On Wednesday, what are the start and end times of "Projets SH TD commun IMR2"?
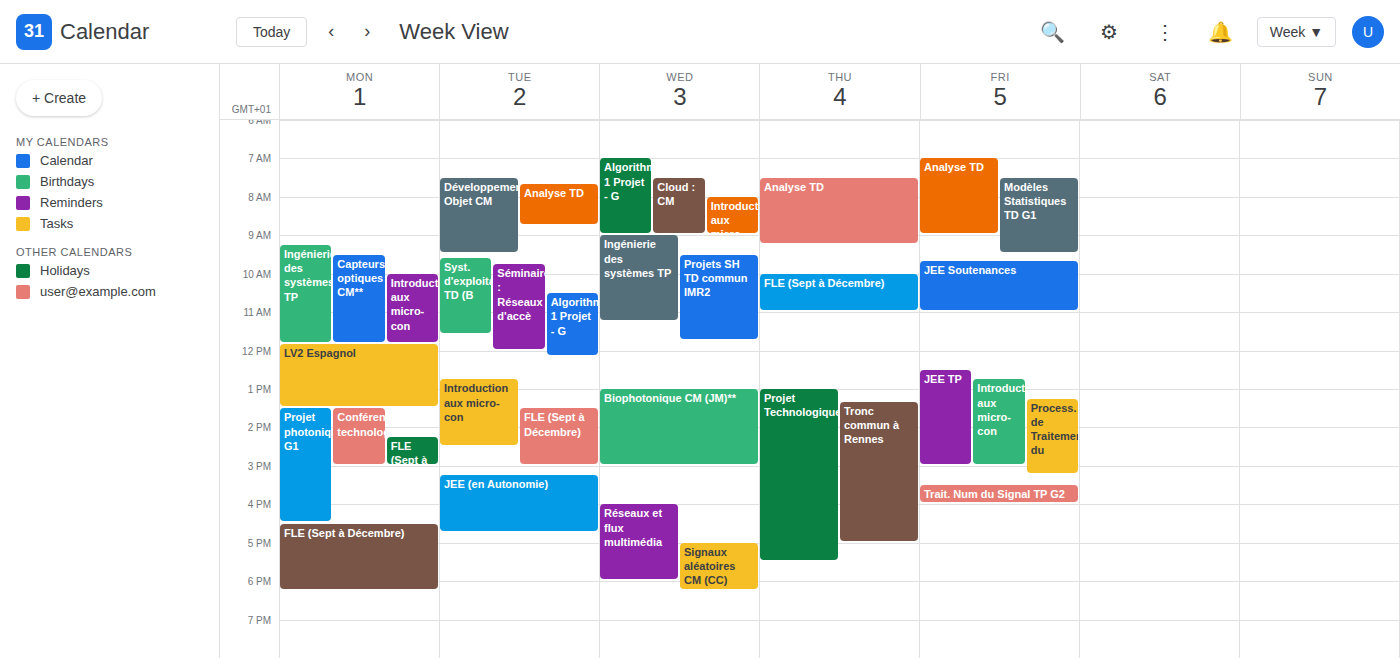
09:30 to 11:45